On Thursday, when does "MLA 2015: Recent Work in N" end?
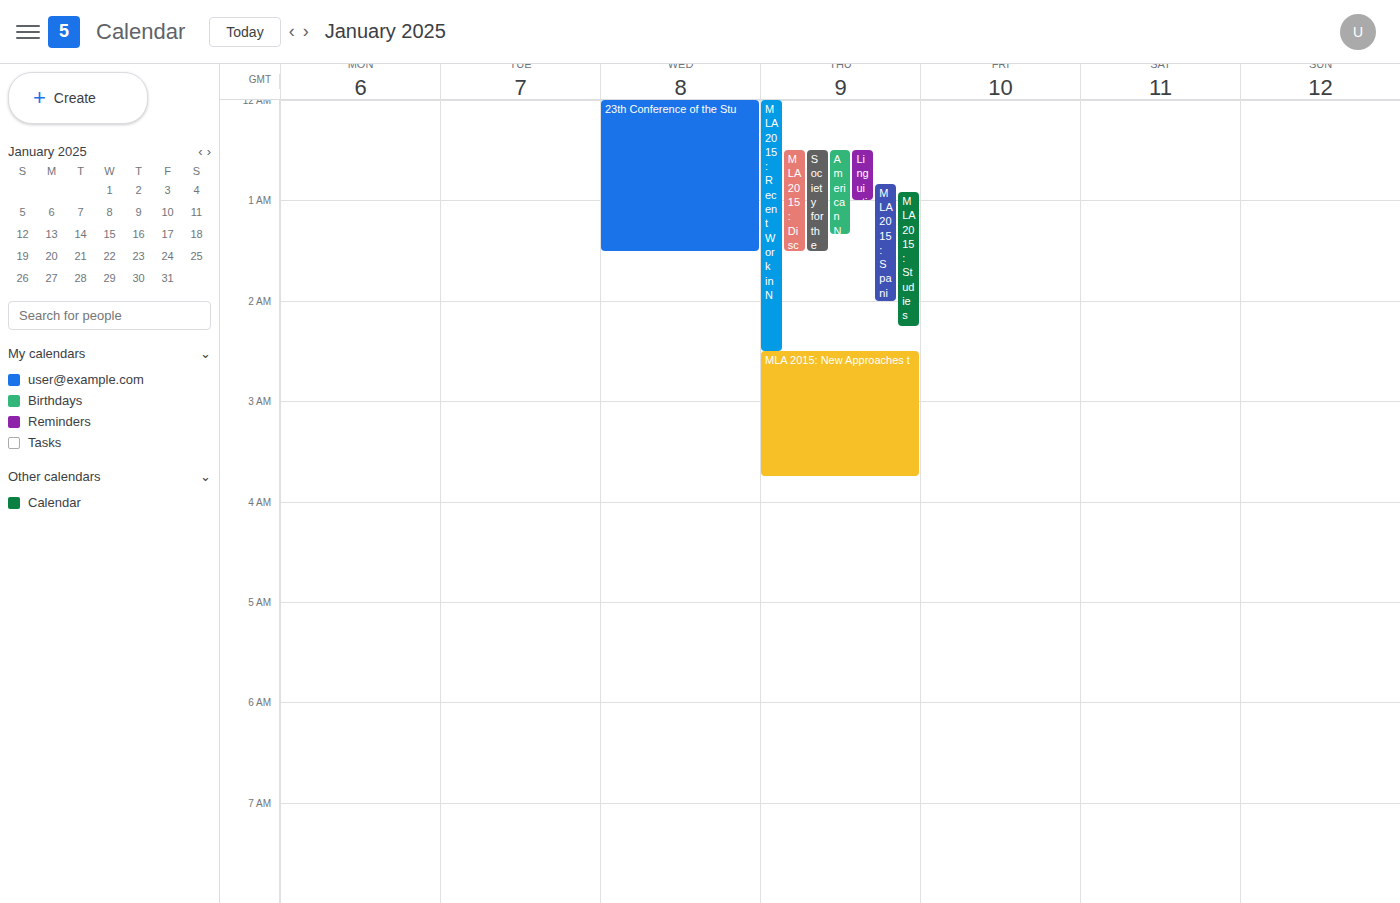
2:30 AM